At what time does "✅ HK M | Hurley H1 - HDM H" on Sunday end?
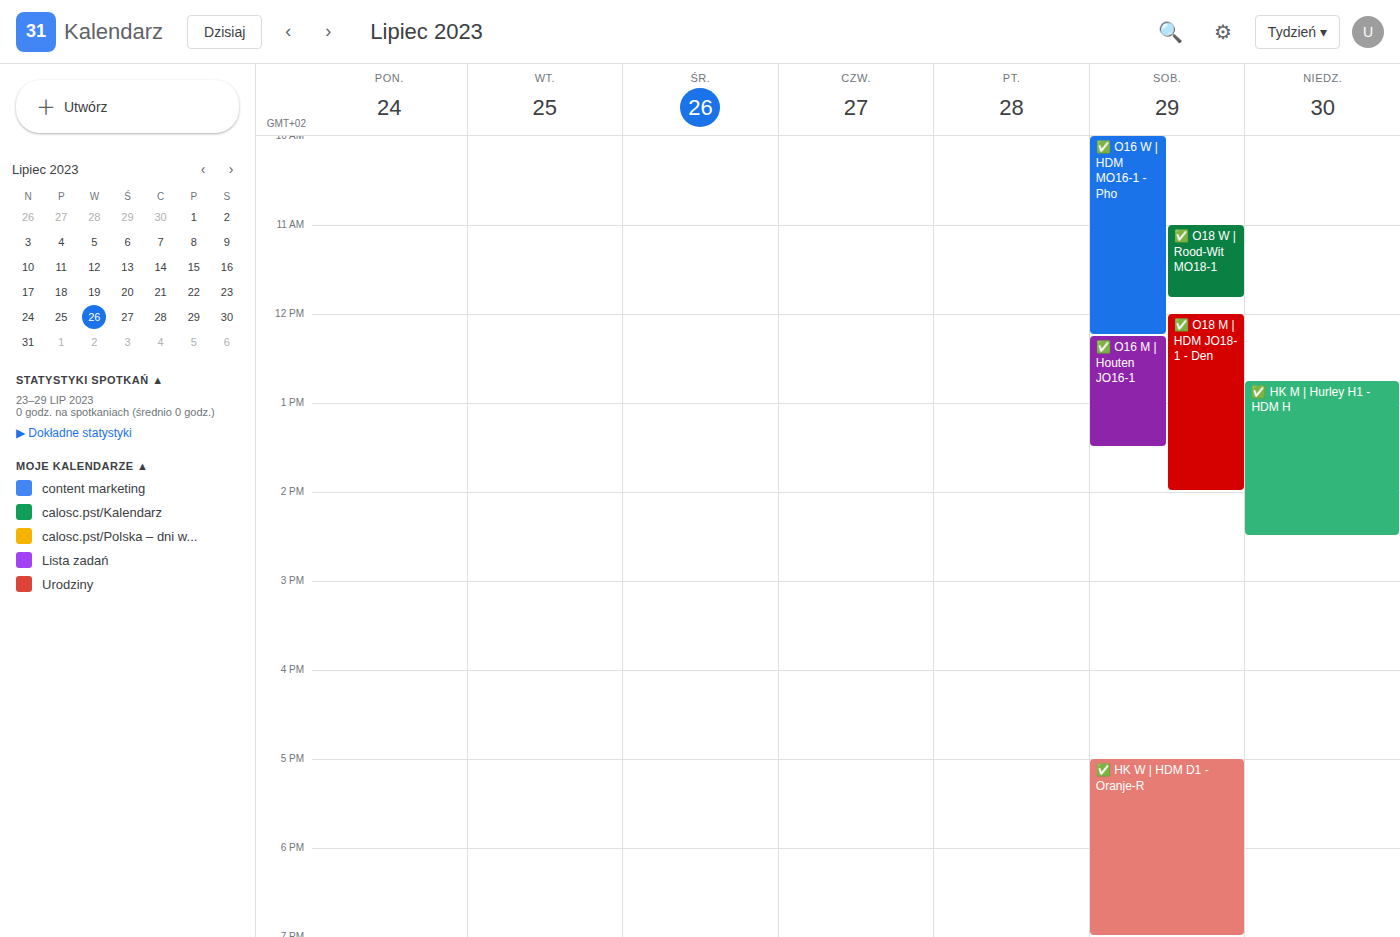
2:30 PM